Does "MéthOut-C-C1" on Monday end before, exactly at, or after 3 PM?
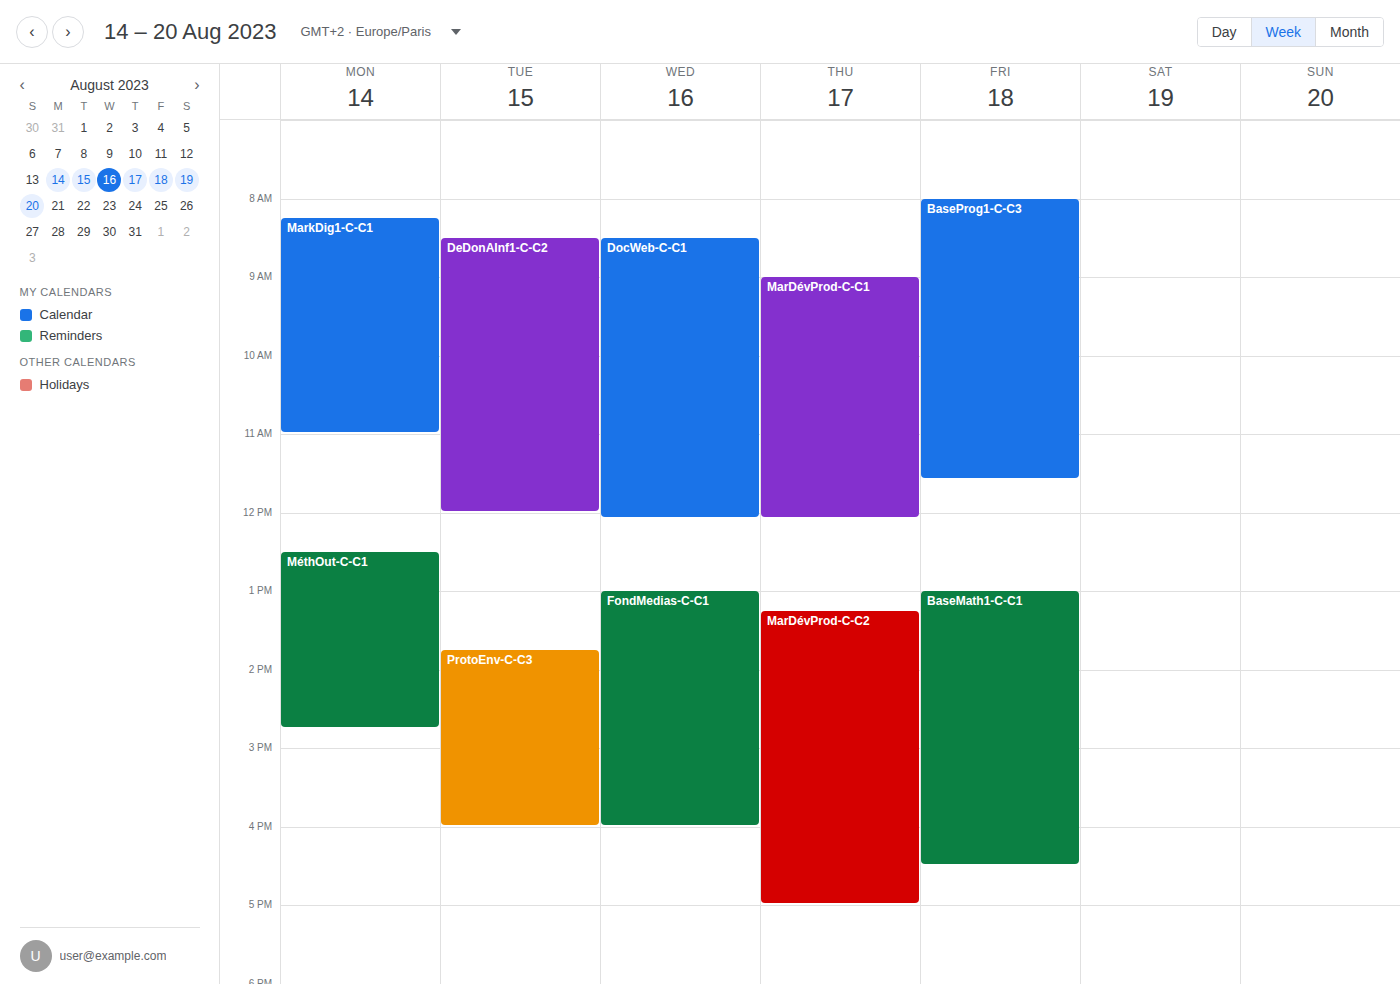
2:45 PM -- before 3 PM, 15 minutes above the 3 PM line.